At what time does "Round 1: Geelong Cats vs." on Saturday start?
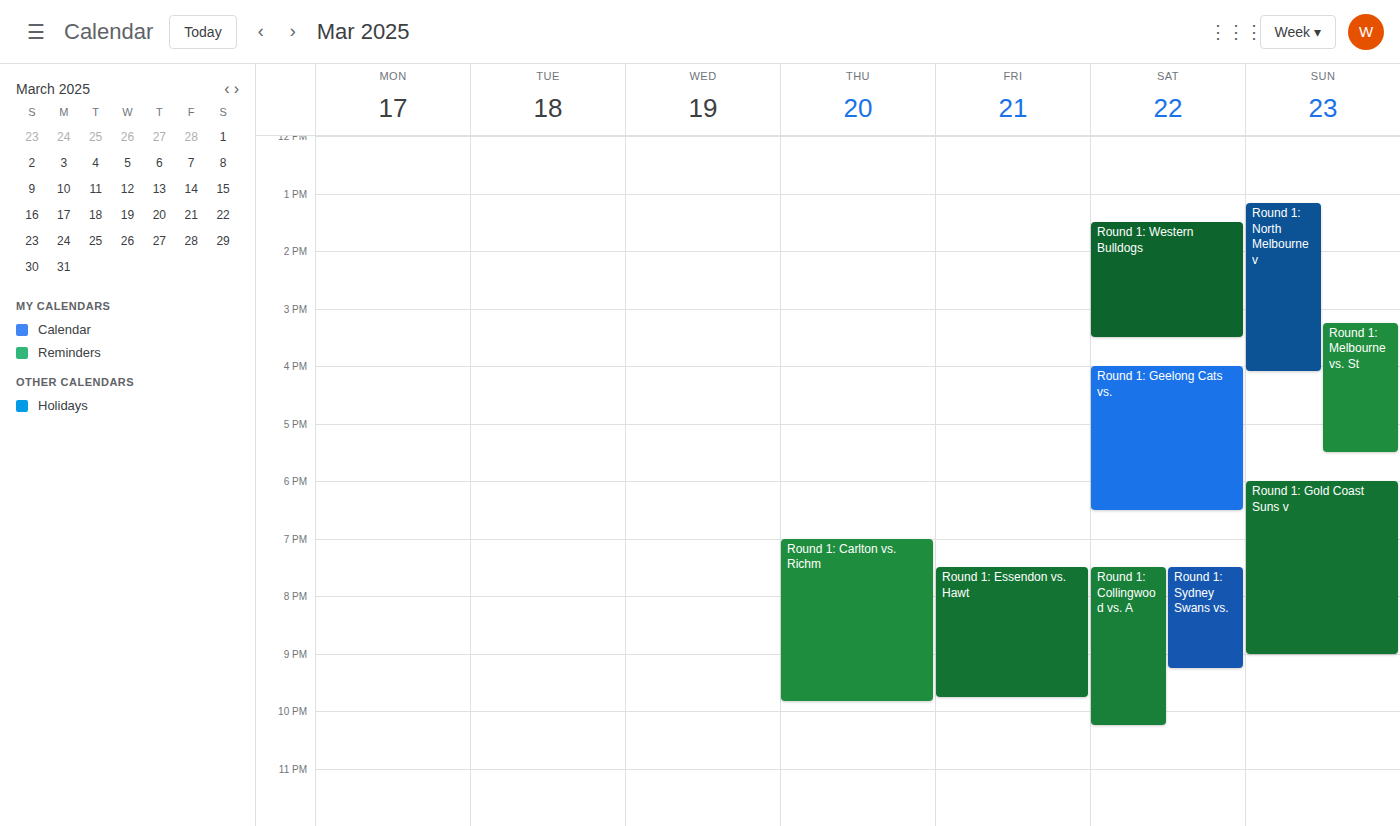
4:00 PM